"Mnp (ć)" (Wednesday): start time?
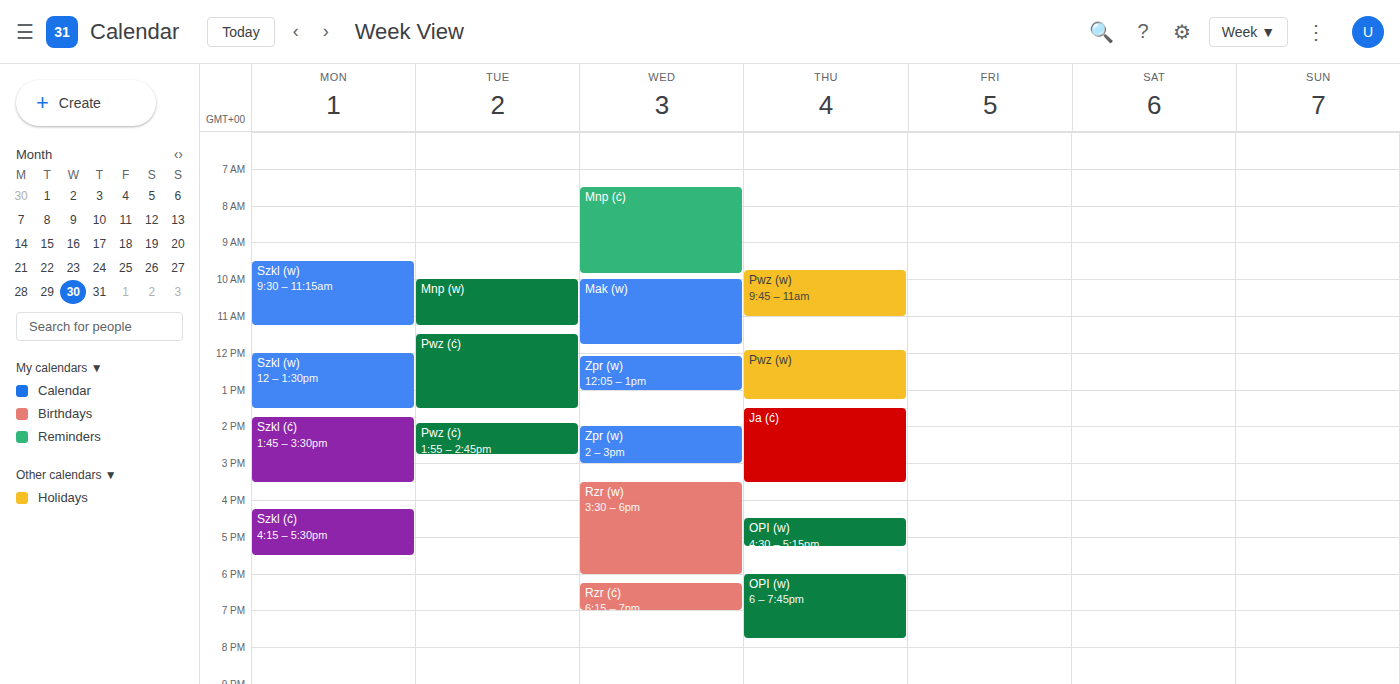
7:30 AM